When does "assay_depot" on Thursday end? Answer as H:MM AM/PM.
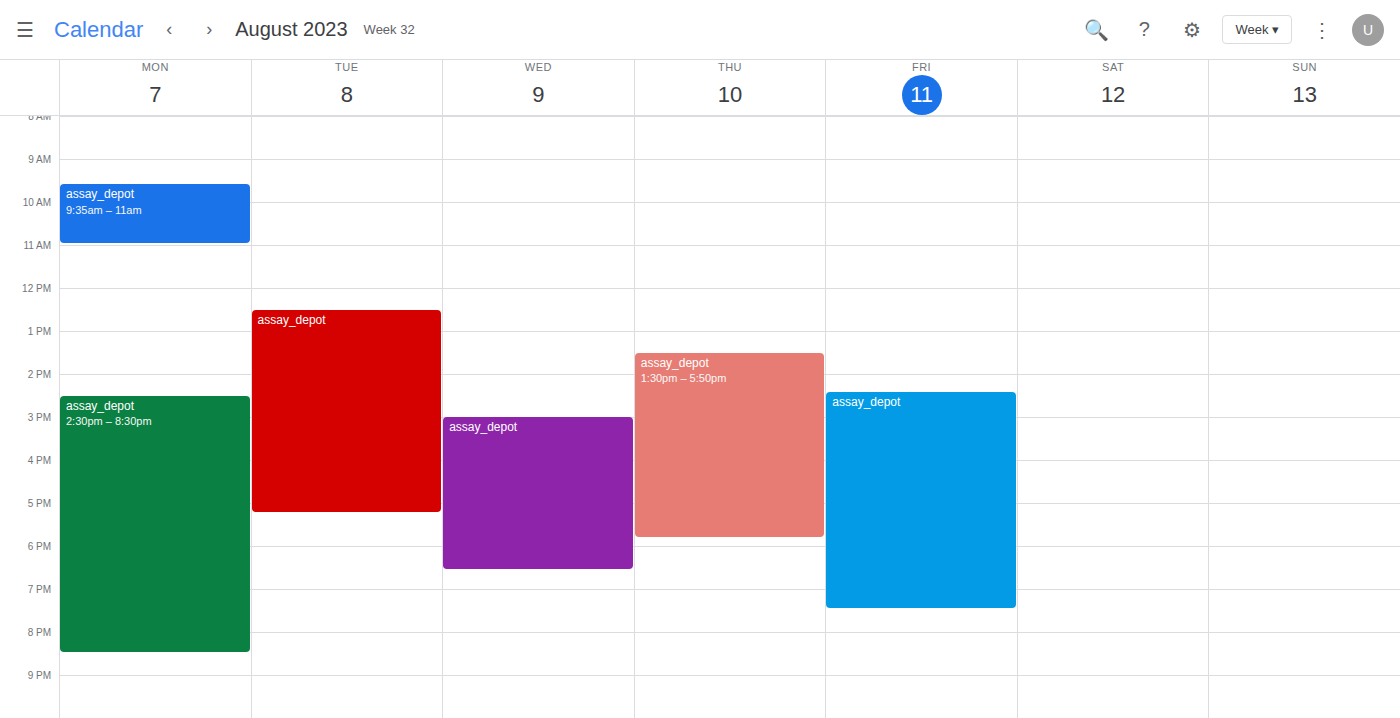
5:50 PM